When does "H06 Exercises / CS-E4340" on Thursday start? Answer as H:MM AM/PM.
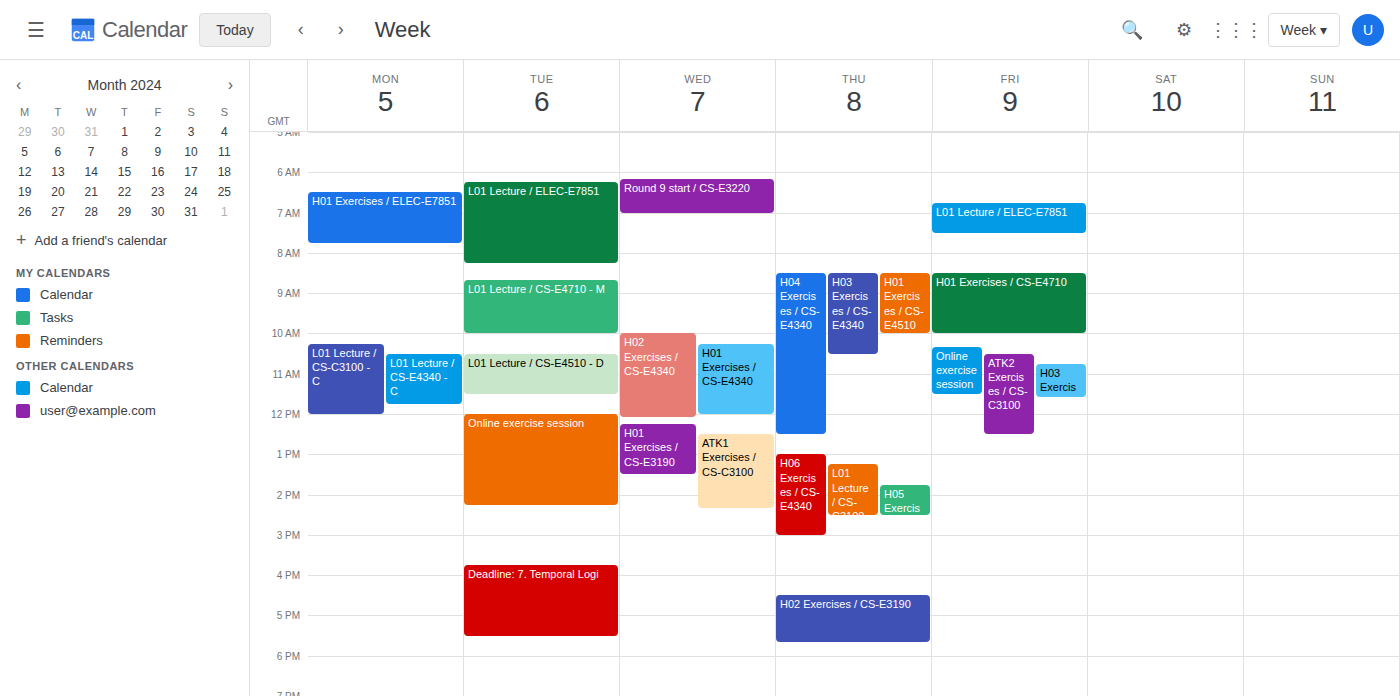
1:00 PM